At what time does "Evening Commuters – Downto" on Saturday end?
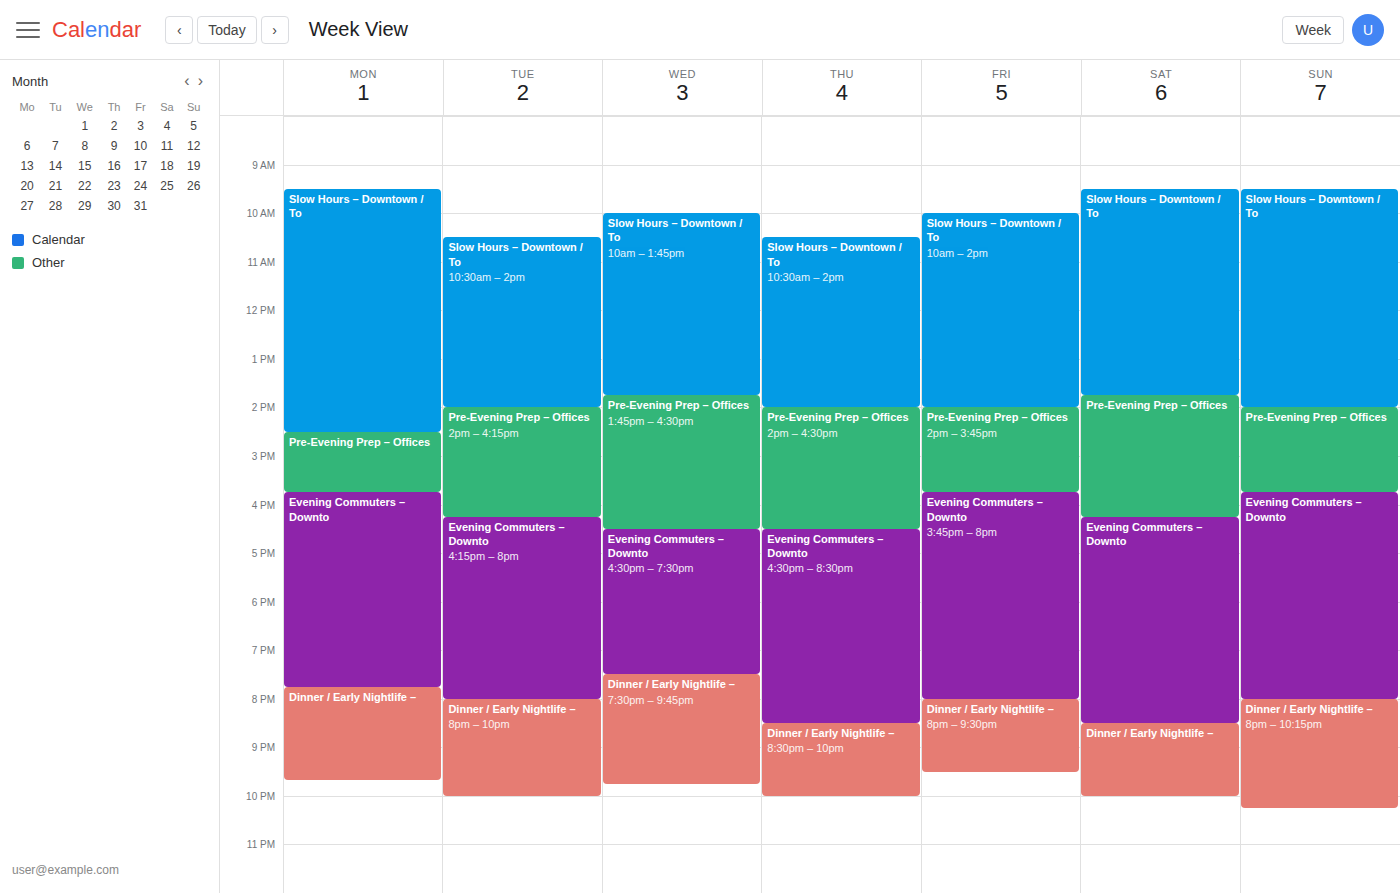
8:30 PM